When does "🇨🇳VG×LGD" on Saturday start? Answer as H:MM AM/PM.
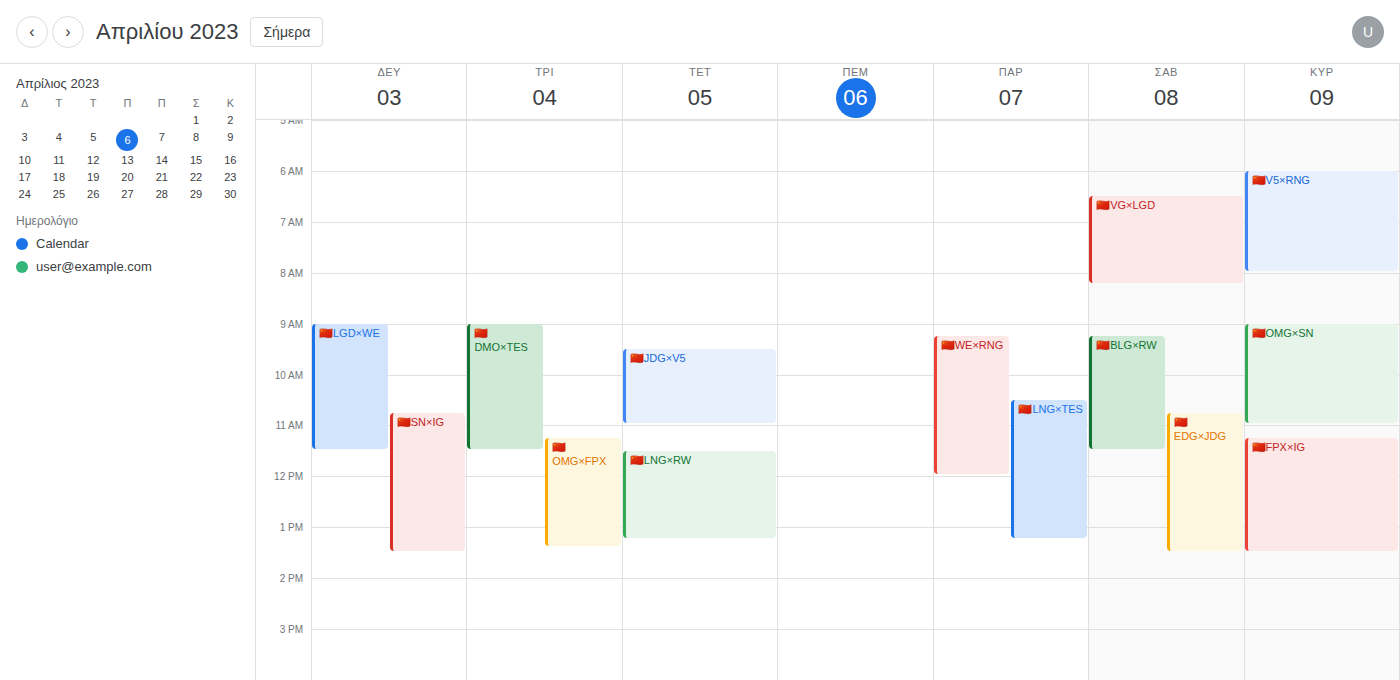
6:30 AM